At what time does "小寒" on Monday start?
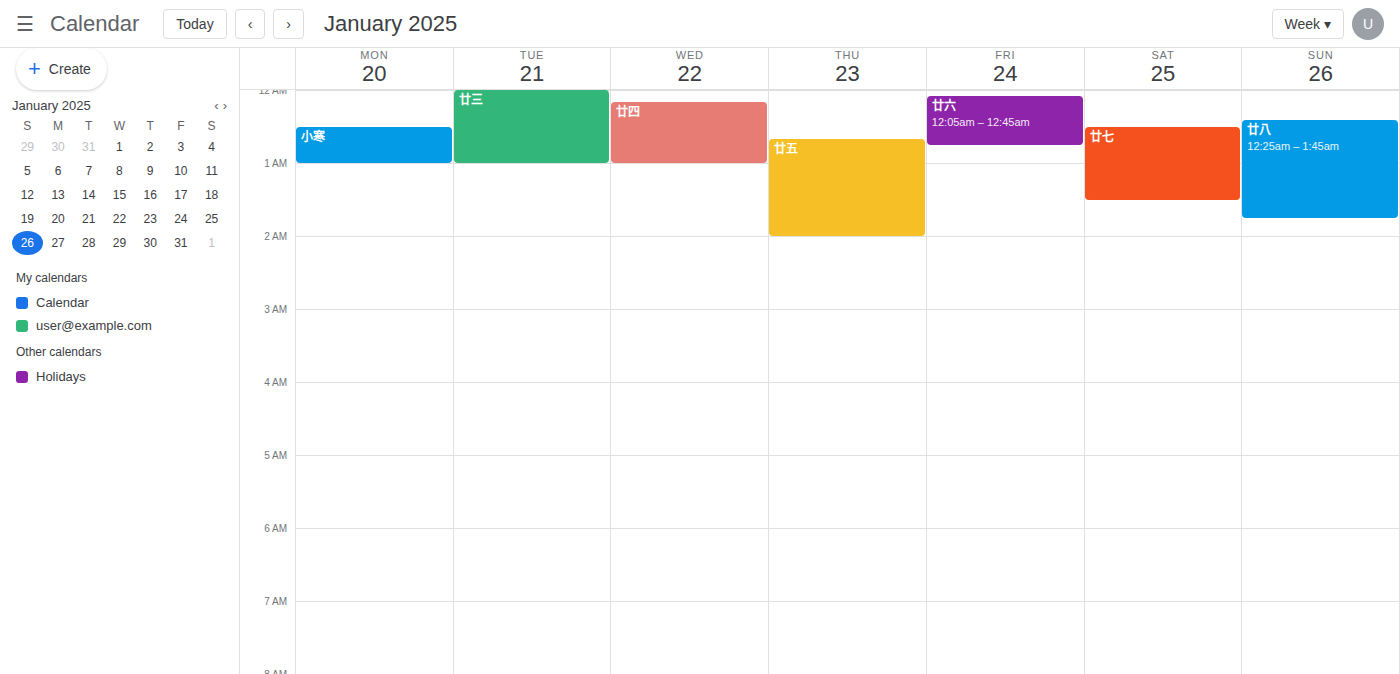
12:30 AM